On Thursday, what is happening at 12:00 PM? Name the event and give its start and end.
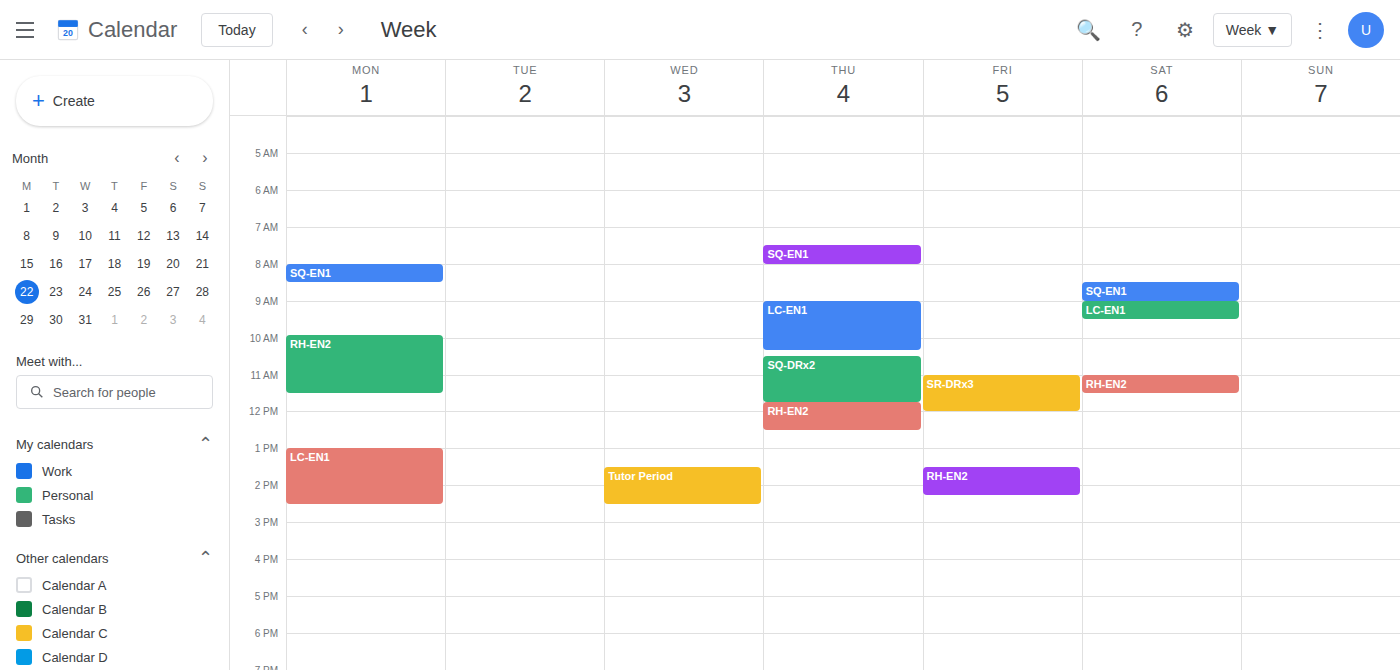
"RH-EN2", 11:45 AM to 12:30 PM